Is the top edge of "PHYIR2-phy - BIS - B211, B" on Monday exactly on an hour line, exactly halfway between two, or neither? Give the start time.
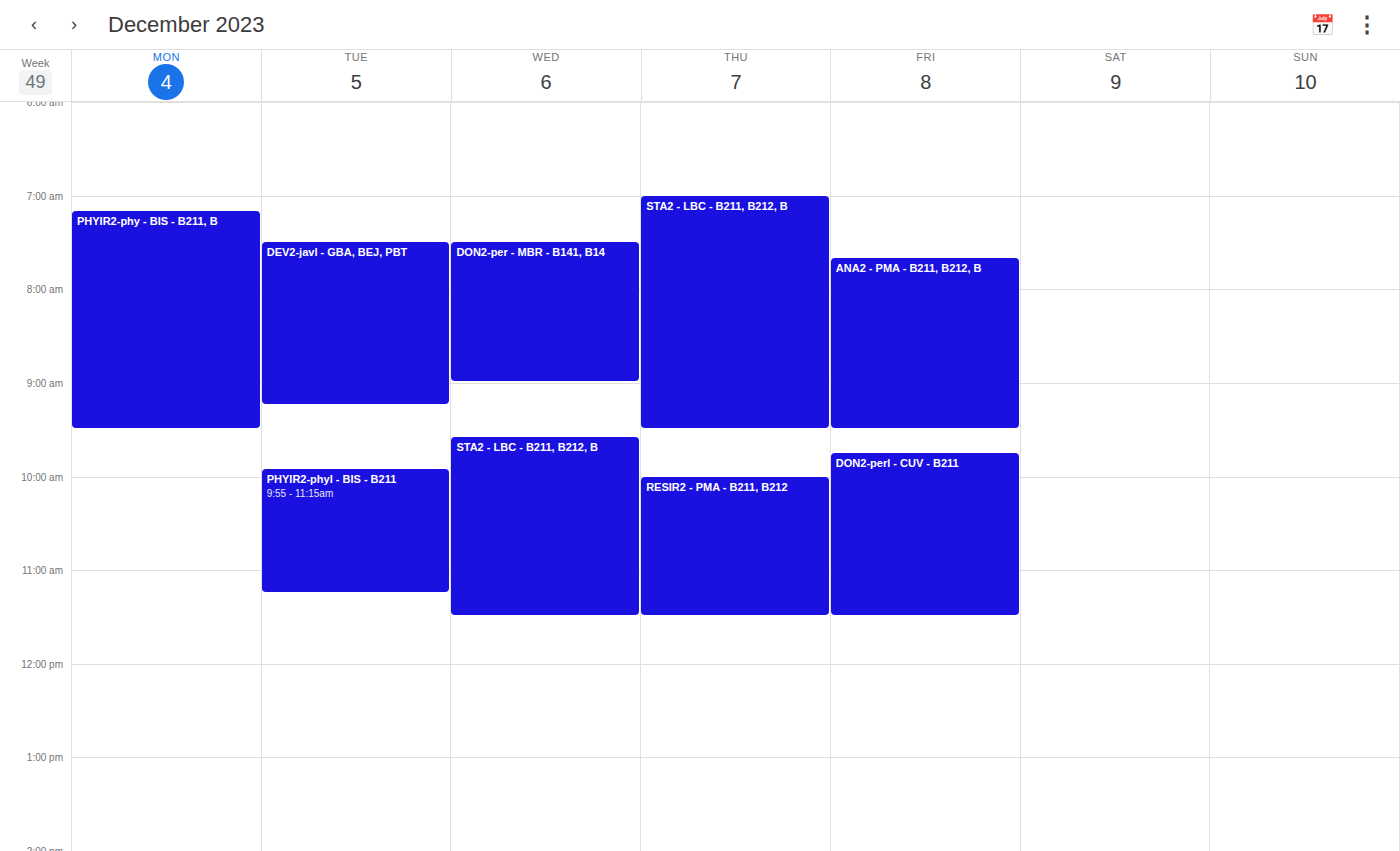
7:10 AM -- neither: 10 minutes below the 7 AM line and 50 minutes above the 8 AM line.